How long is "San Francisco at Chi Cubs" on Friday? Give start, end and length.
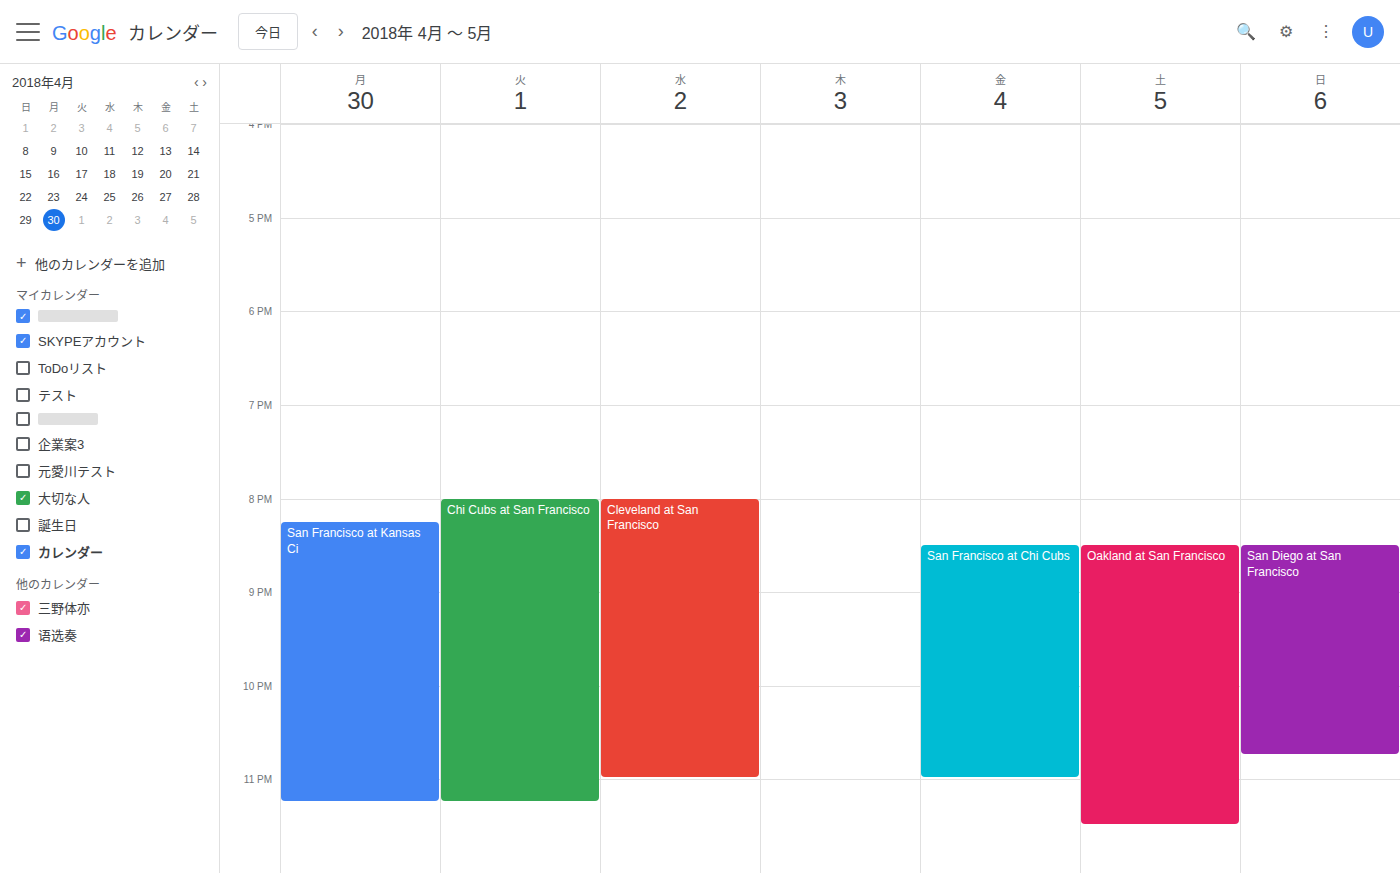
8:30 PM to 11:00 PM, 2 hours 30 minutes